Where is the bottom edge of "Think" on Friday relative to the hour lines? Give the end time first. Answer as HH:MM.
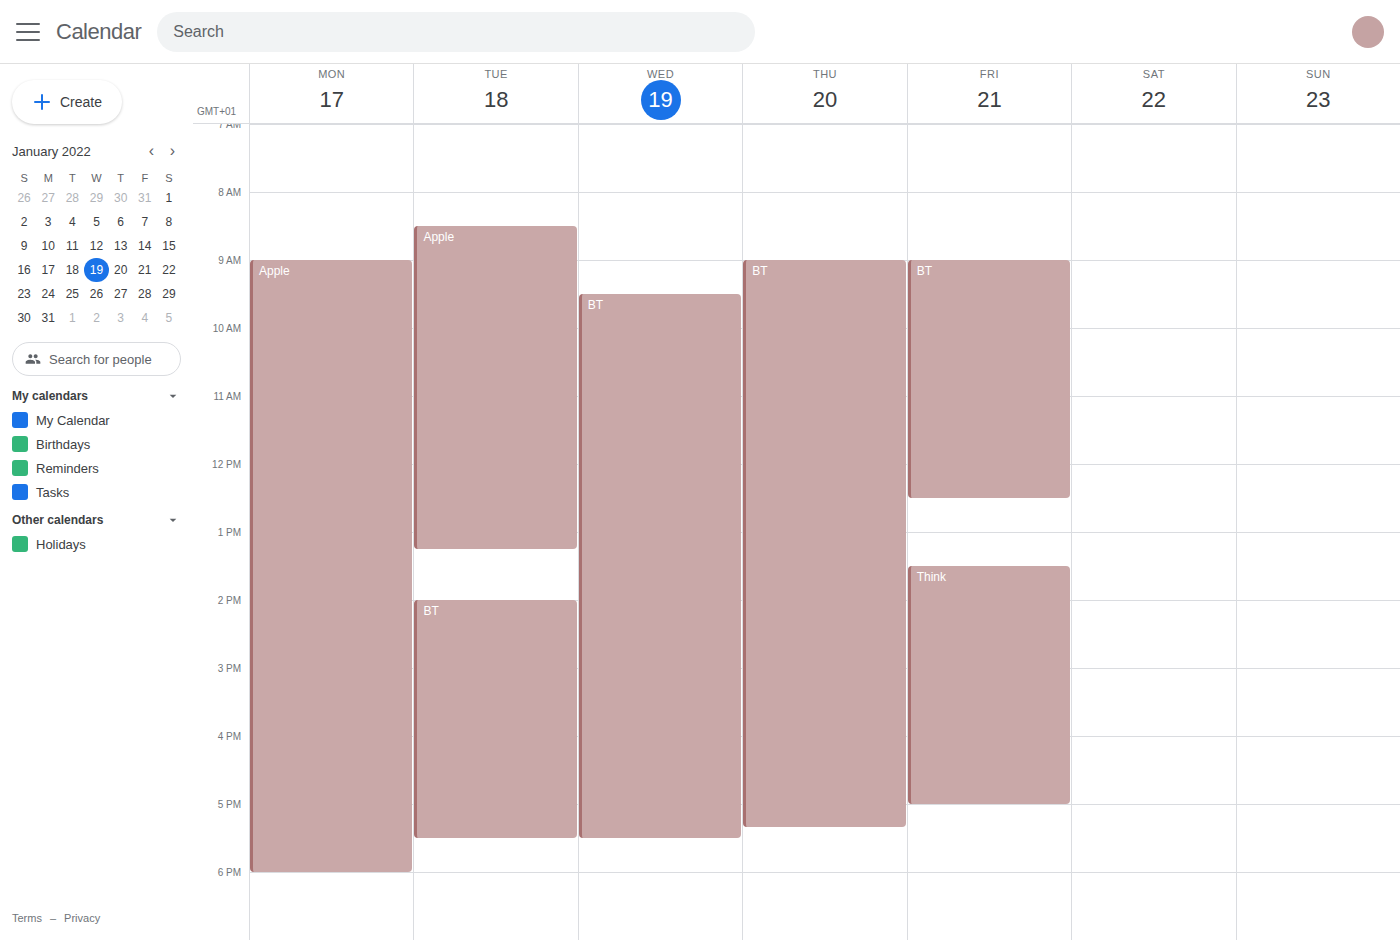
17:00 -- exactly on the 17:00 line.